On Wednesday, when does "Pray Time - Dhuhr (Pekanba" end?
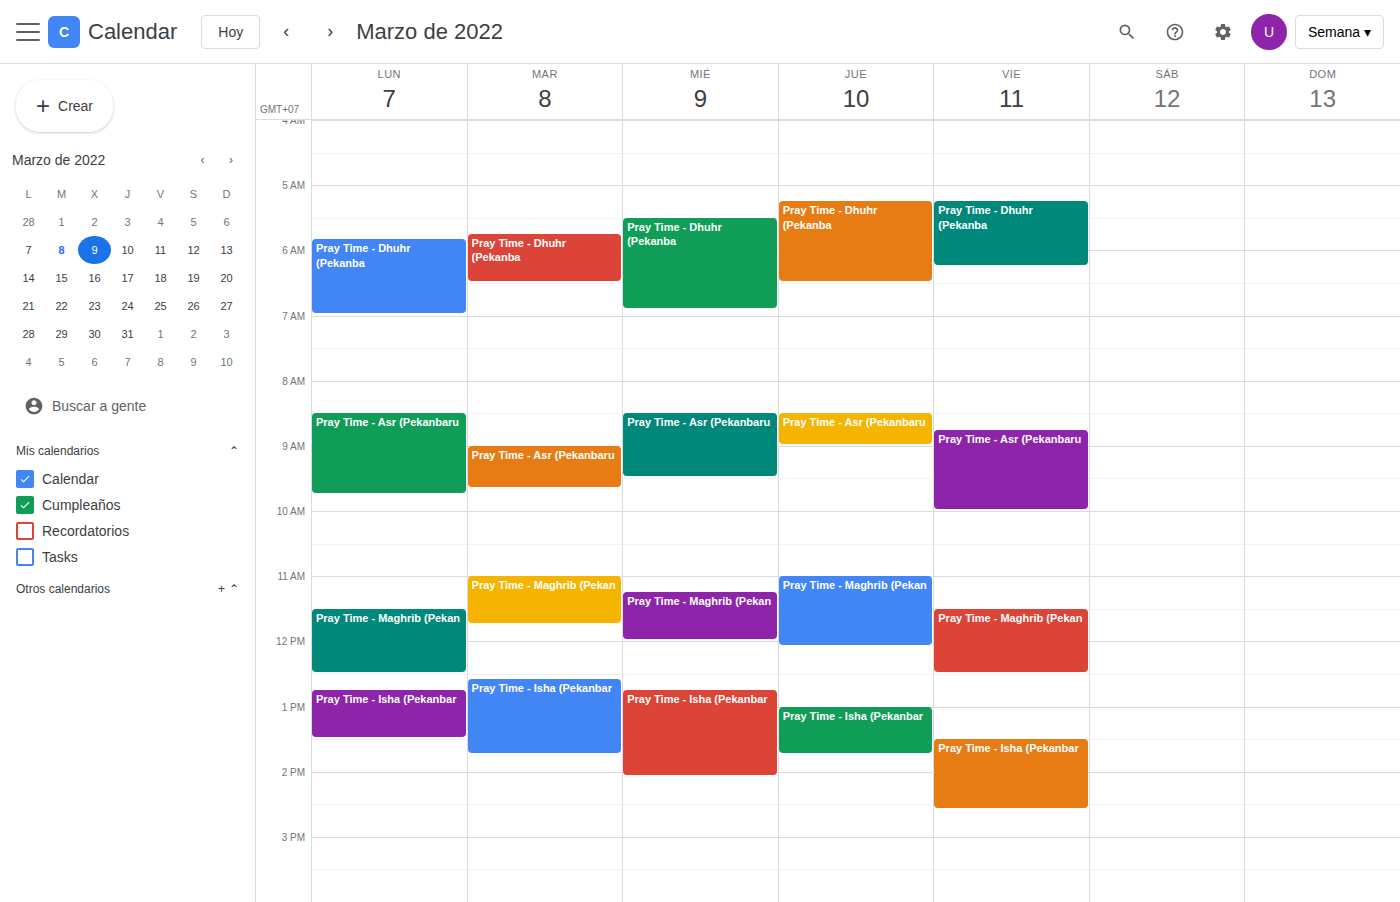
06:55